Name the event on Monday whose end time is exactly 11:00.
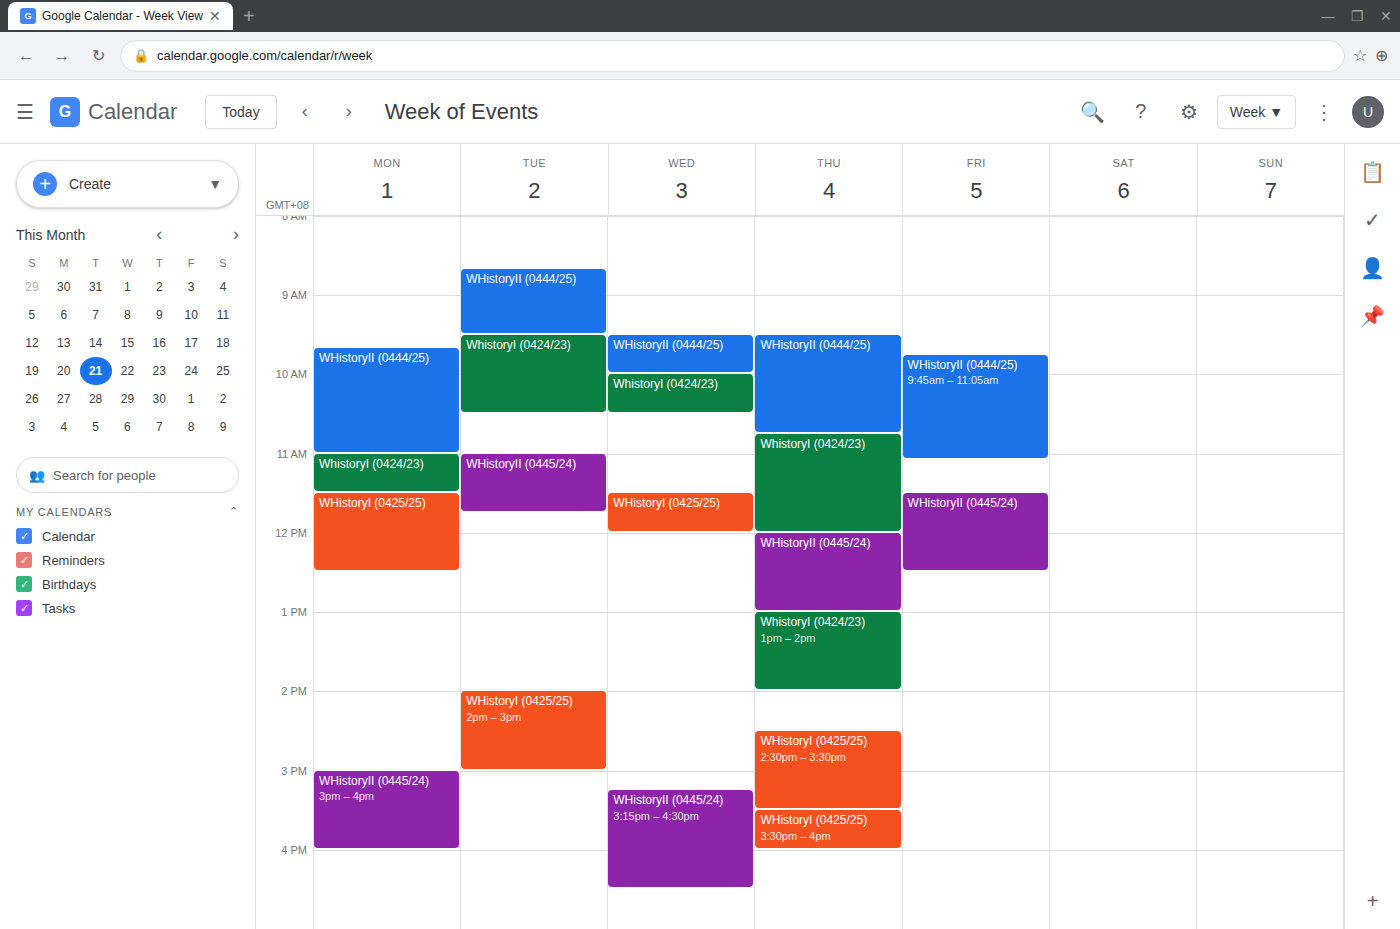
"WHistoryII (0444/25)"